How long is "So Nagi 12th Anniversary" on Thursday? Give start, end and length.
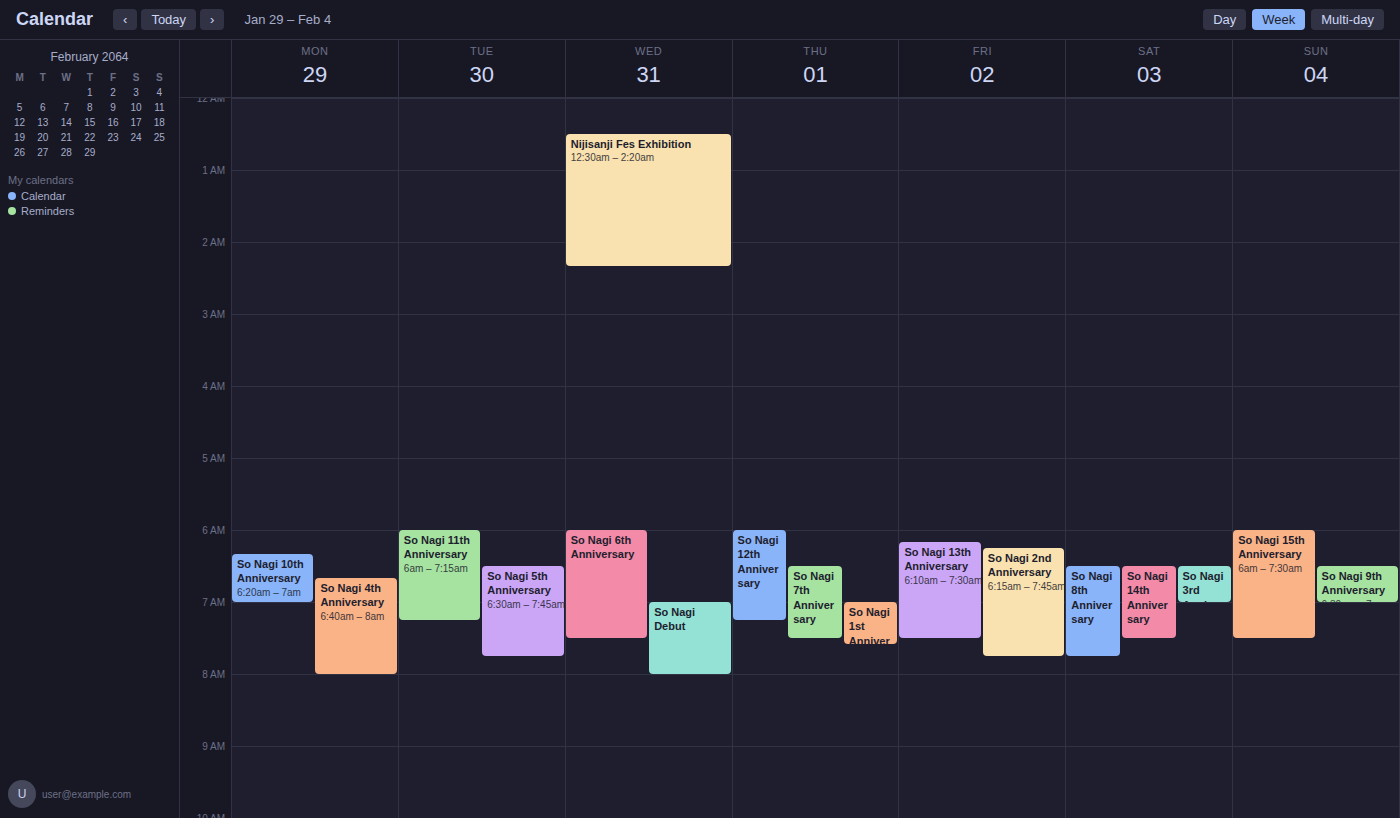
6:00 AM to 7:15 AM, 1 hour 15 minutes